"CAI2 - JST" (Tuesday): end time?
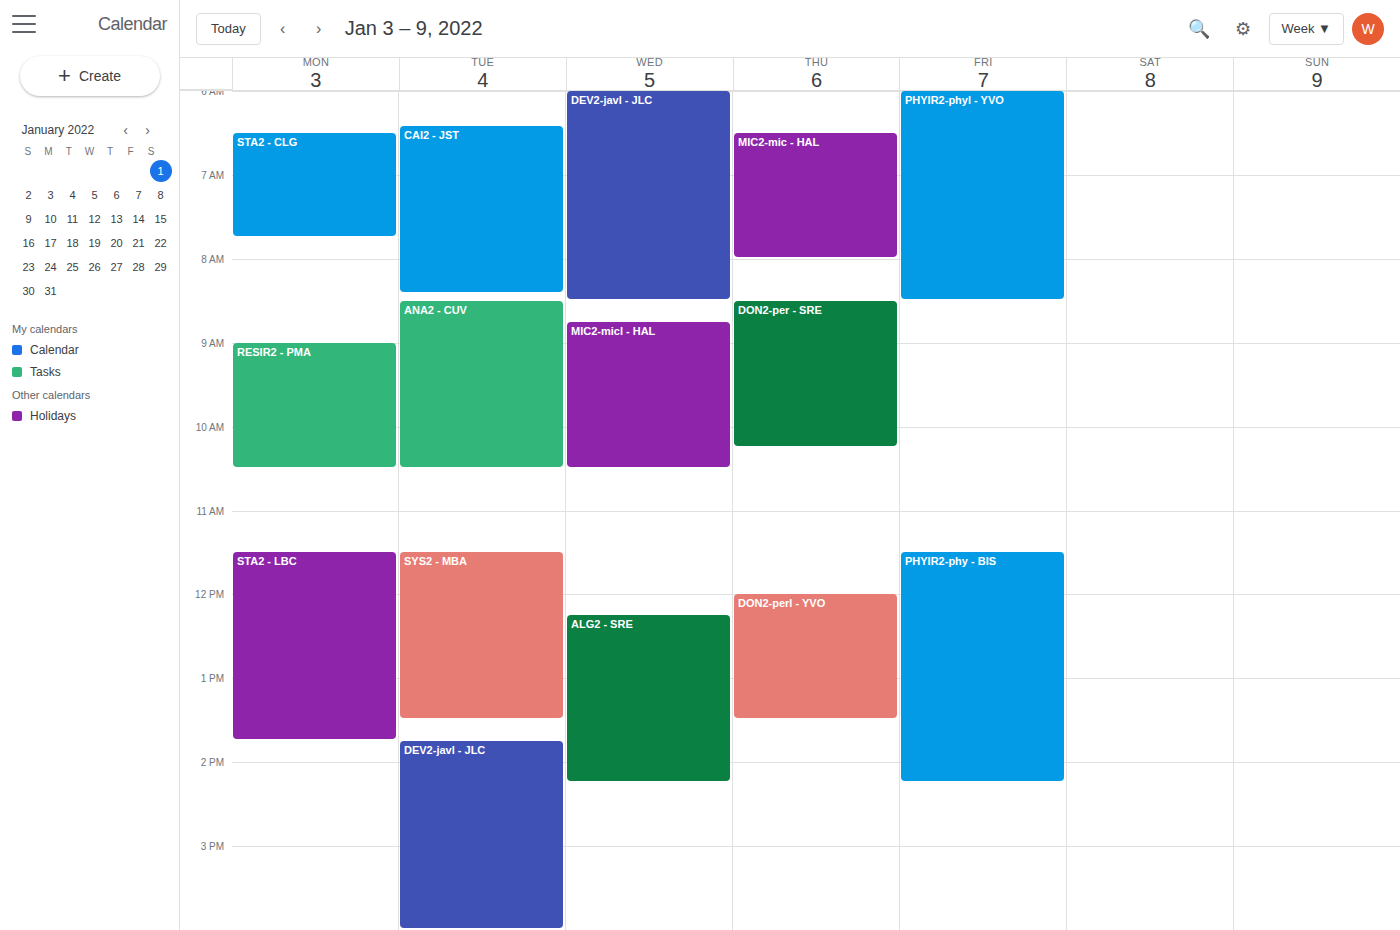
8:25 AM